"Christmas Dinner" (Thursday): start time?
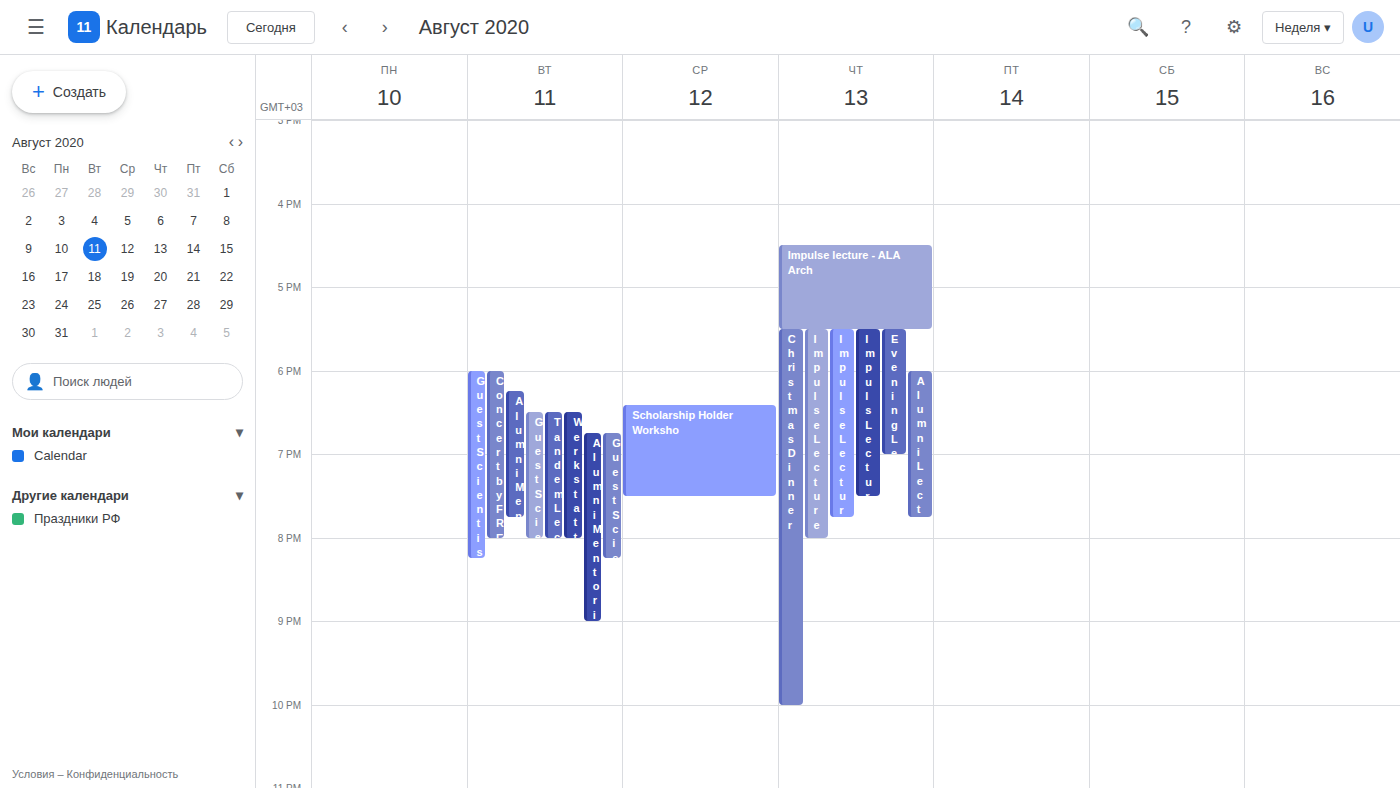
5:30 PM